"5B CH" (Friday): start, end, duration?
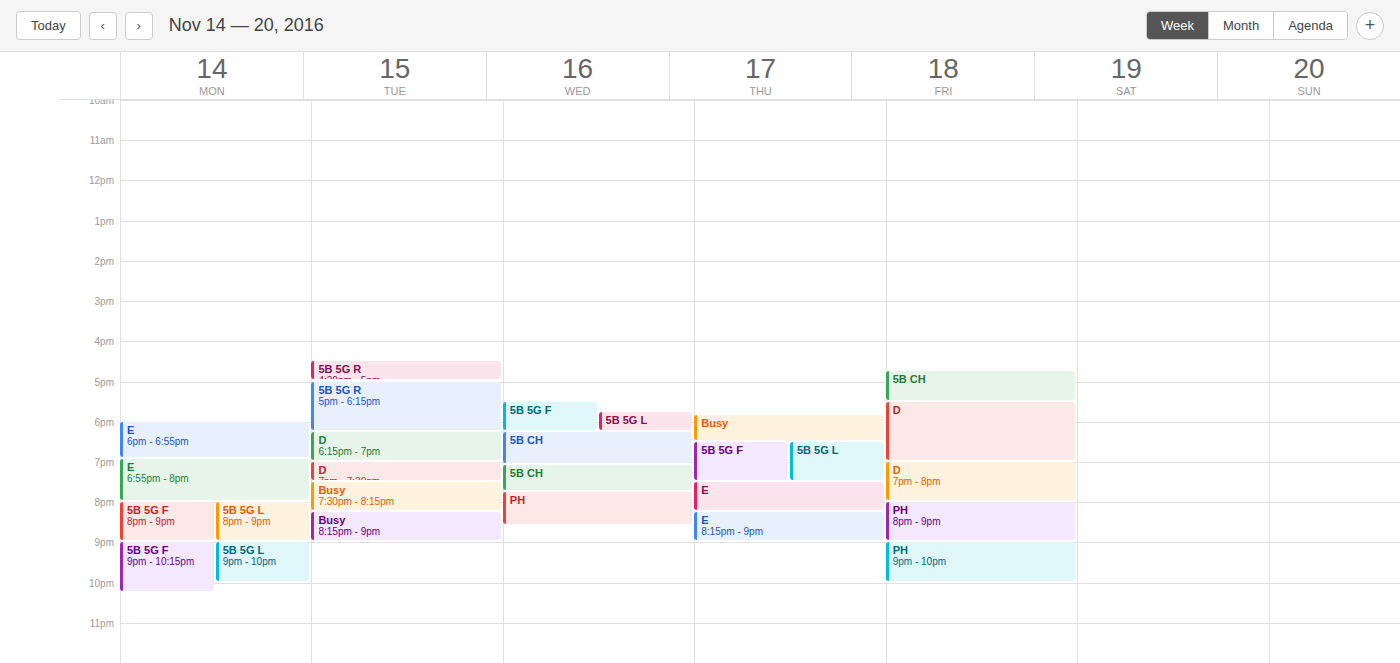
4:45 PM to 5:30 PM, 45 minutes